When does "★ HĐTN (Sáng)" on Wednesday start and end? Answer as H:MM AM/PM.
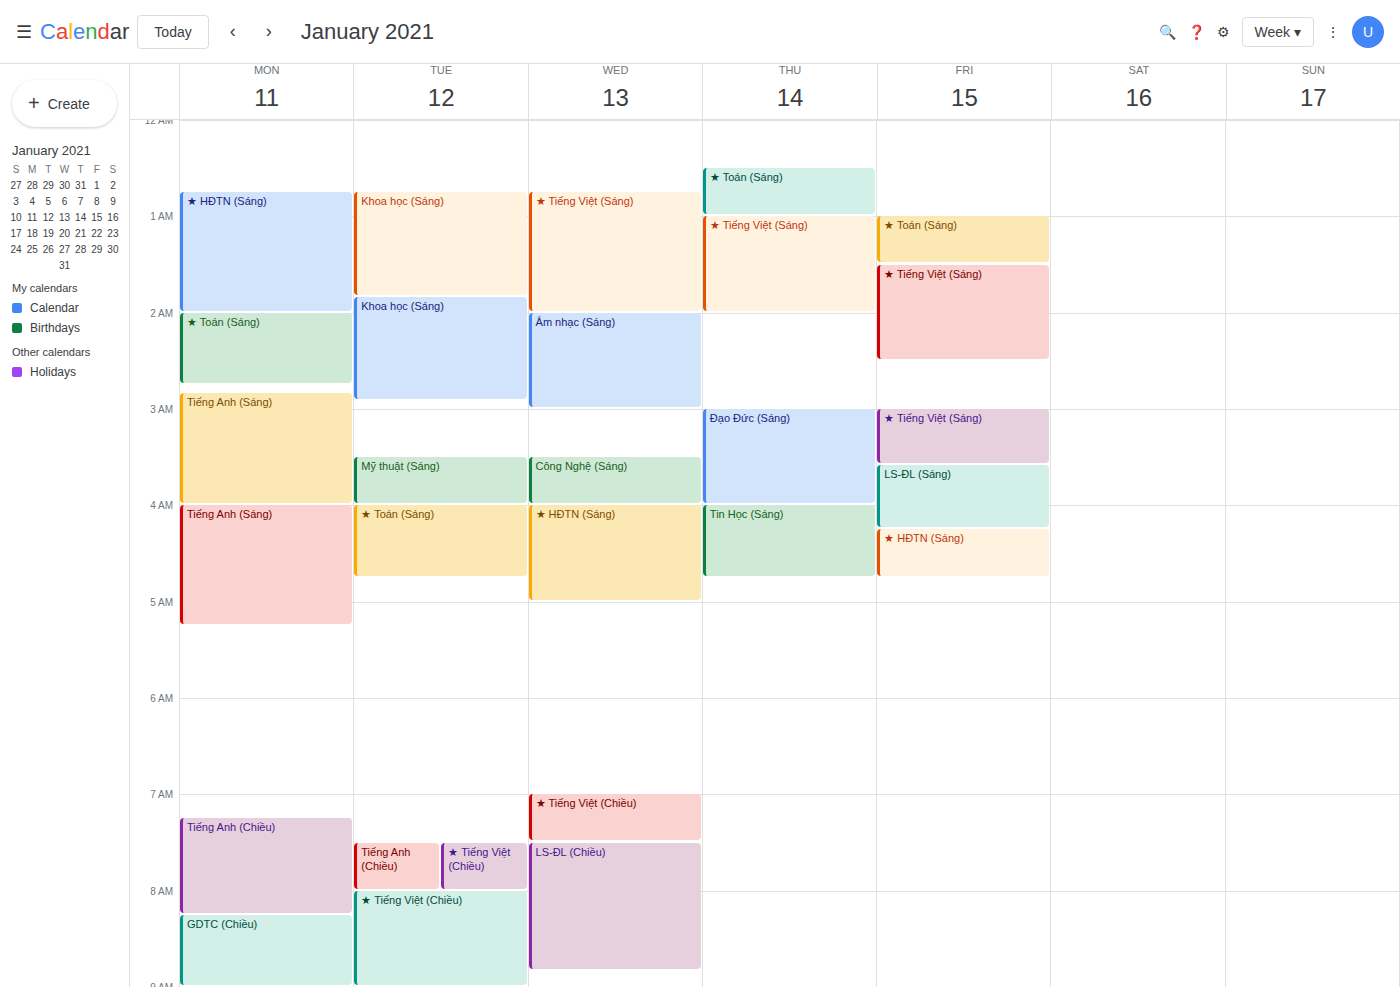
4:00 AM to 5:00 AM